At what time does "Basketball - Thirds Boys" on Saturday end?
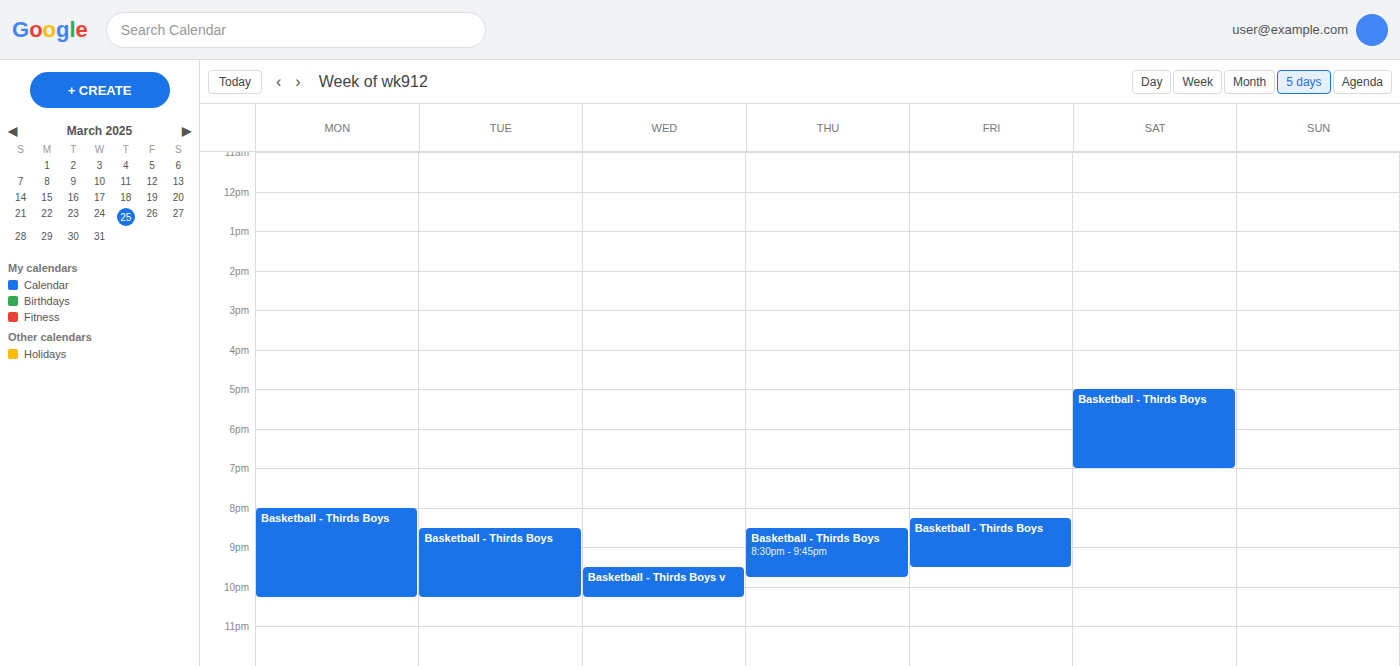
7:00 PM